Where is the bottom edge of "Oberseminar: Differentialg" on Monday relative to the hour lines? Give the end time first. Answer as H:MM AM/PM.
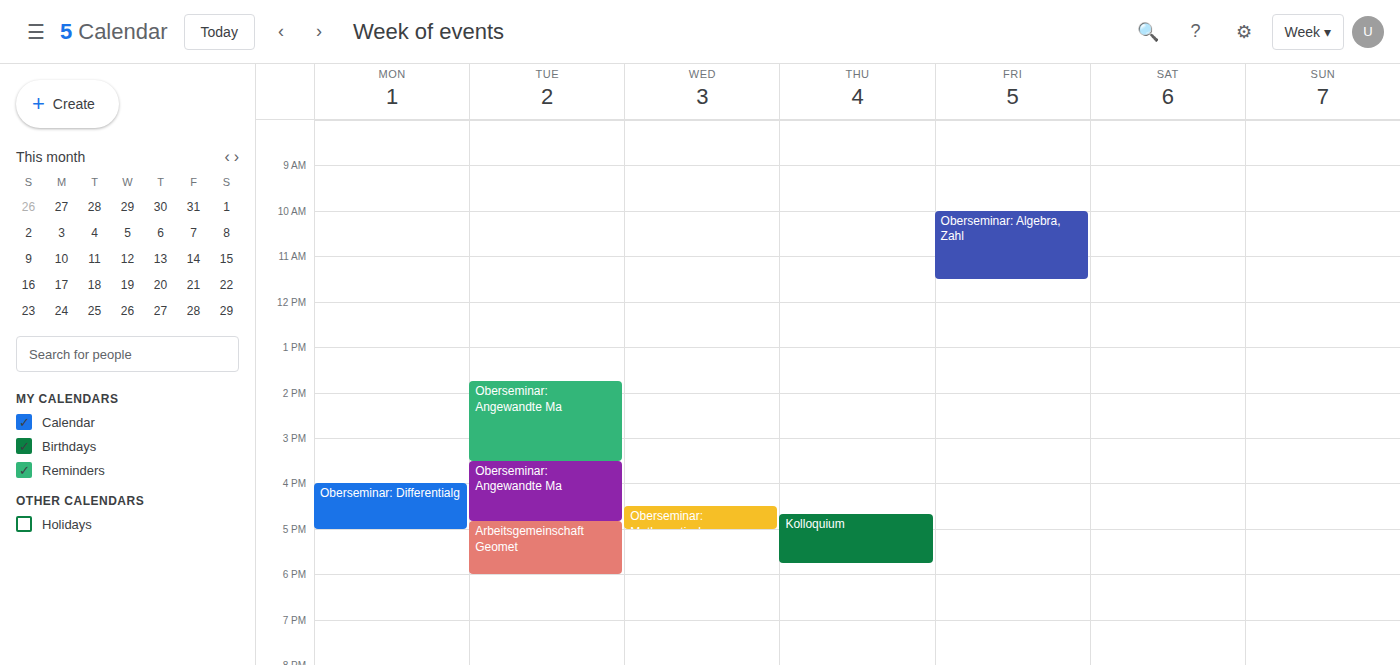
5:00 PM -- exactly on the 5 PM line.